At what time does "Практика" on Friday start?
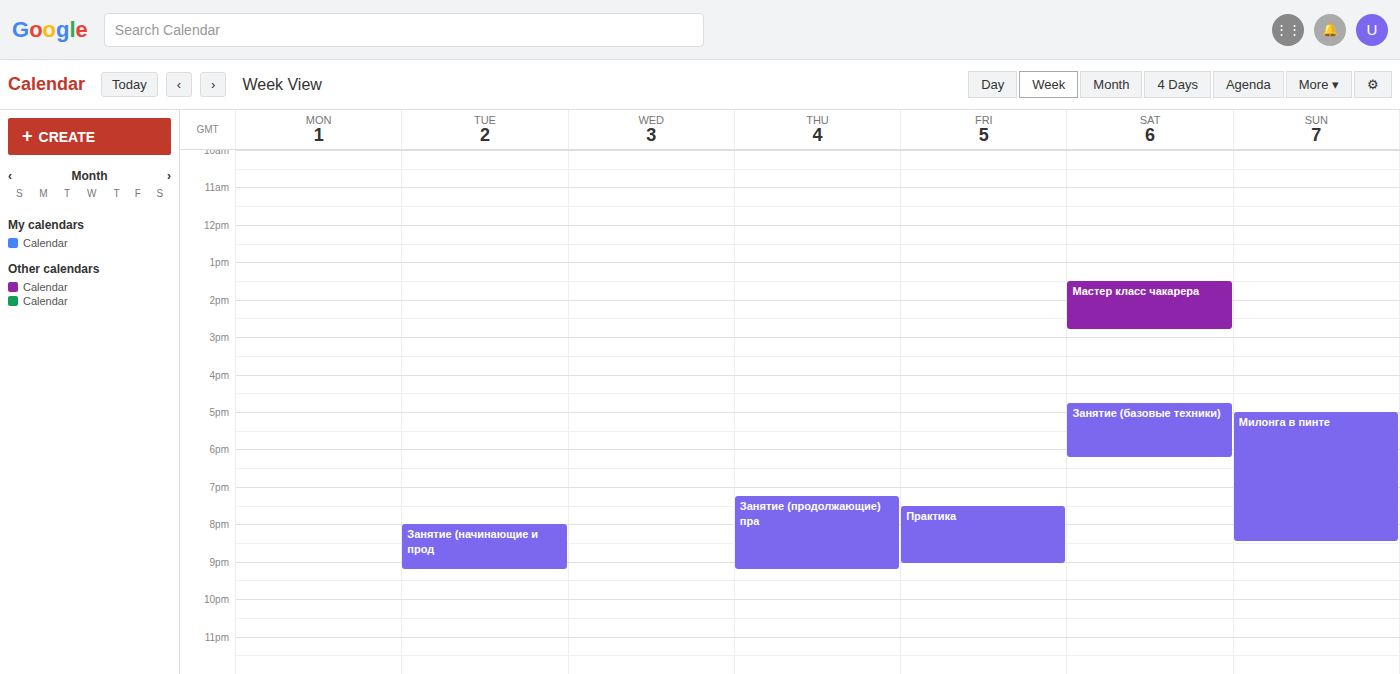
7:30 PM